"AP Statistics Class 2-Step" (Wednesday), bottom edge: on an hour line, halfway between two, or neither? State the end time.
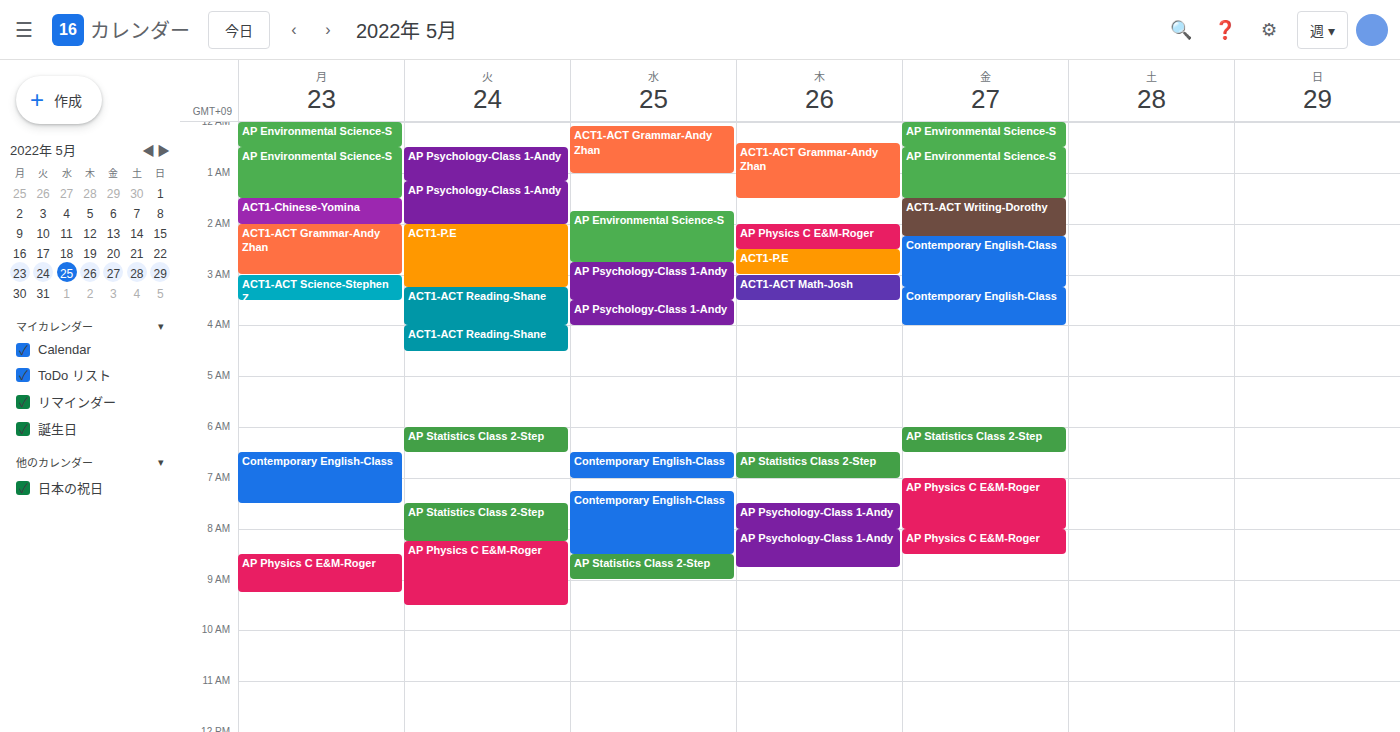
9:00 AM -- exactly on the 9 AM line.